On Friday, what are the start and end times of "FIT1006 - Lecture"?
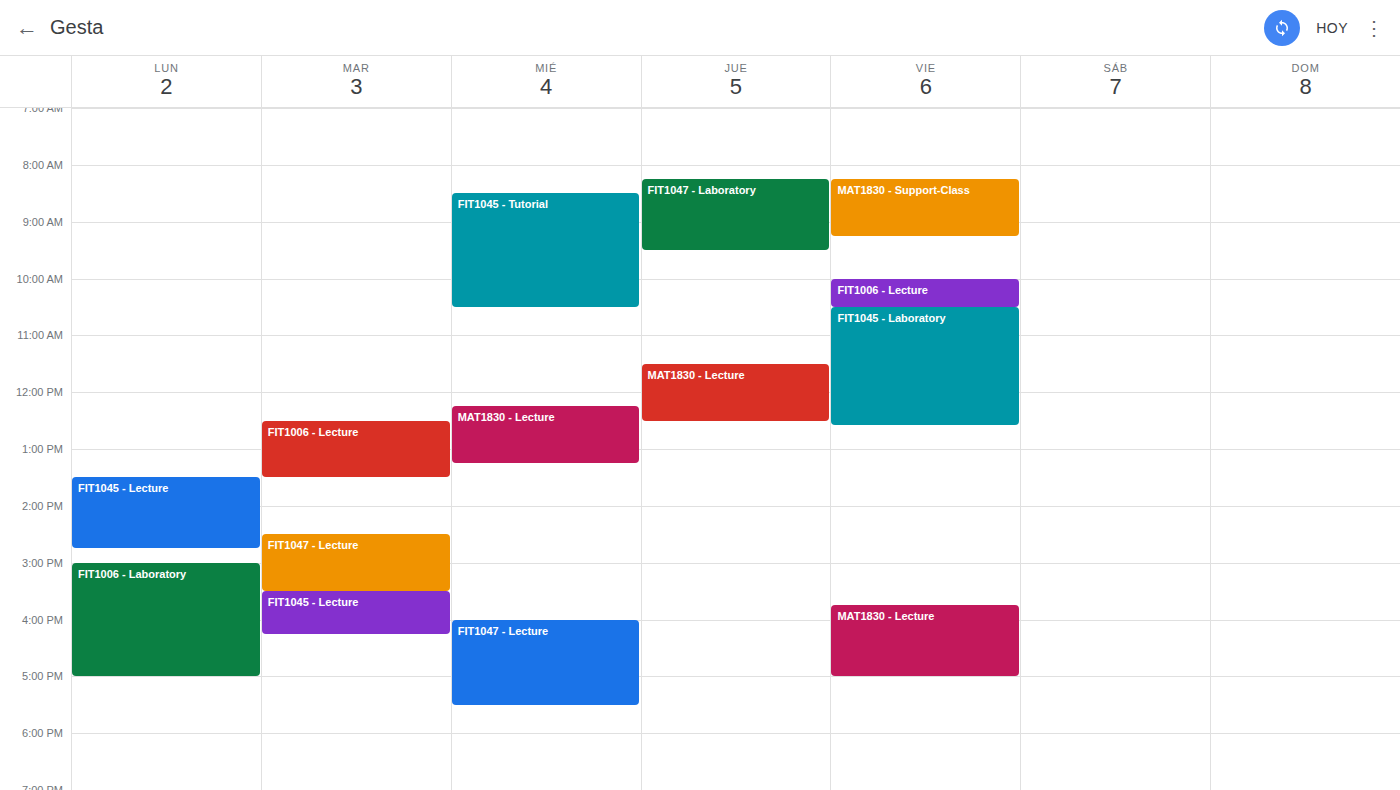
10:00 AM to 10:30 AM